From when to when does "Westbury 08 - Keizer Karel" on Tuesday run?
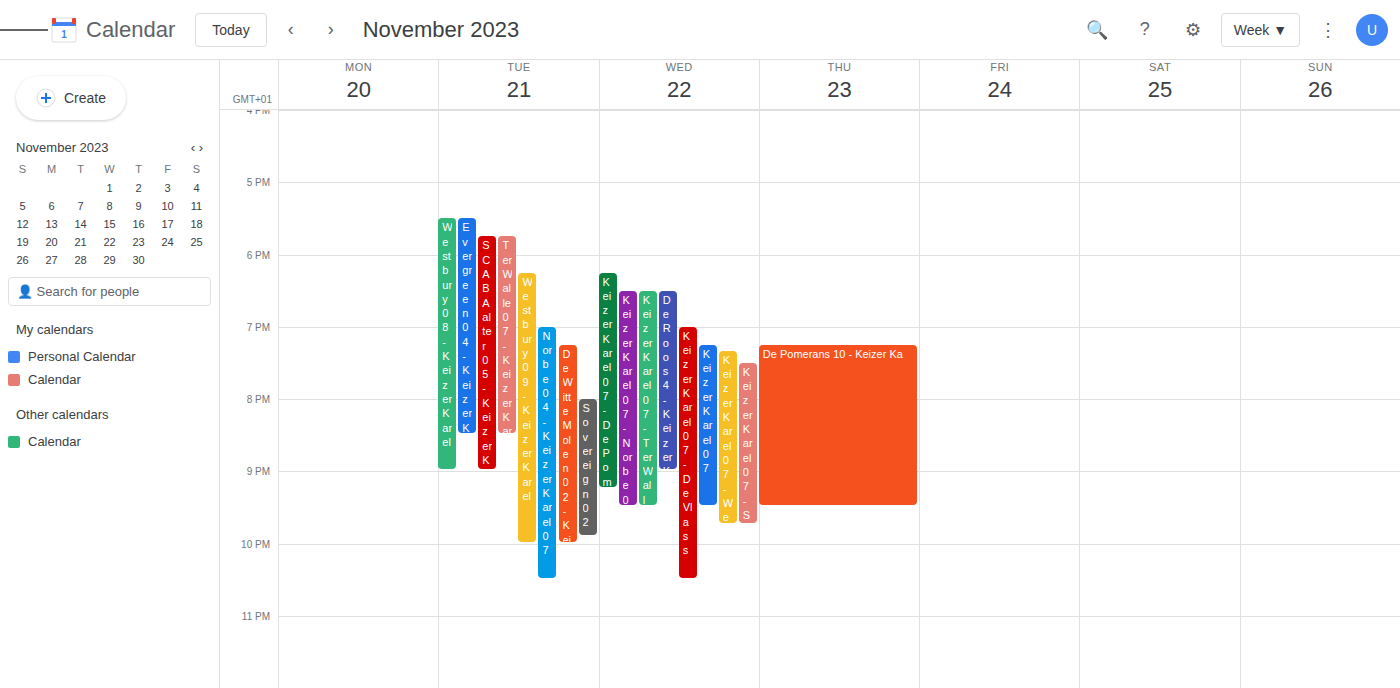
5:30 PM to 9:00 PM